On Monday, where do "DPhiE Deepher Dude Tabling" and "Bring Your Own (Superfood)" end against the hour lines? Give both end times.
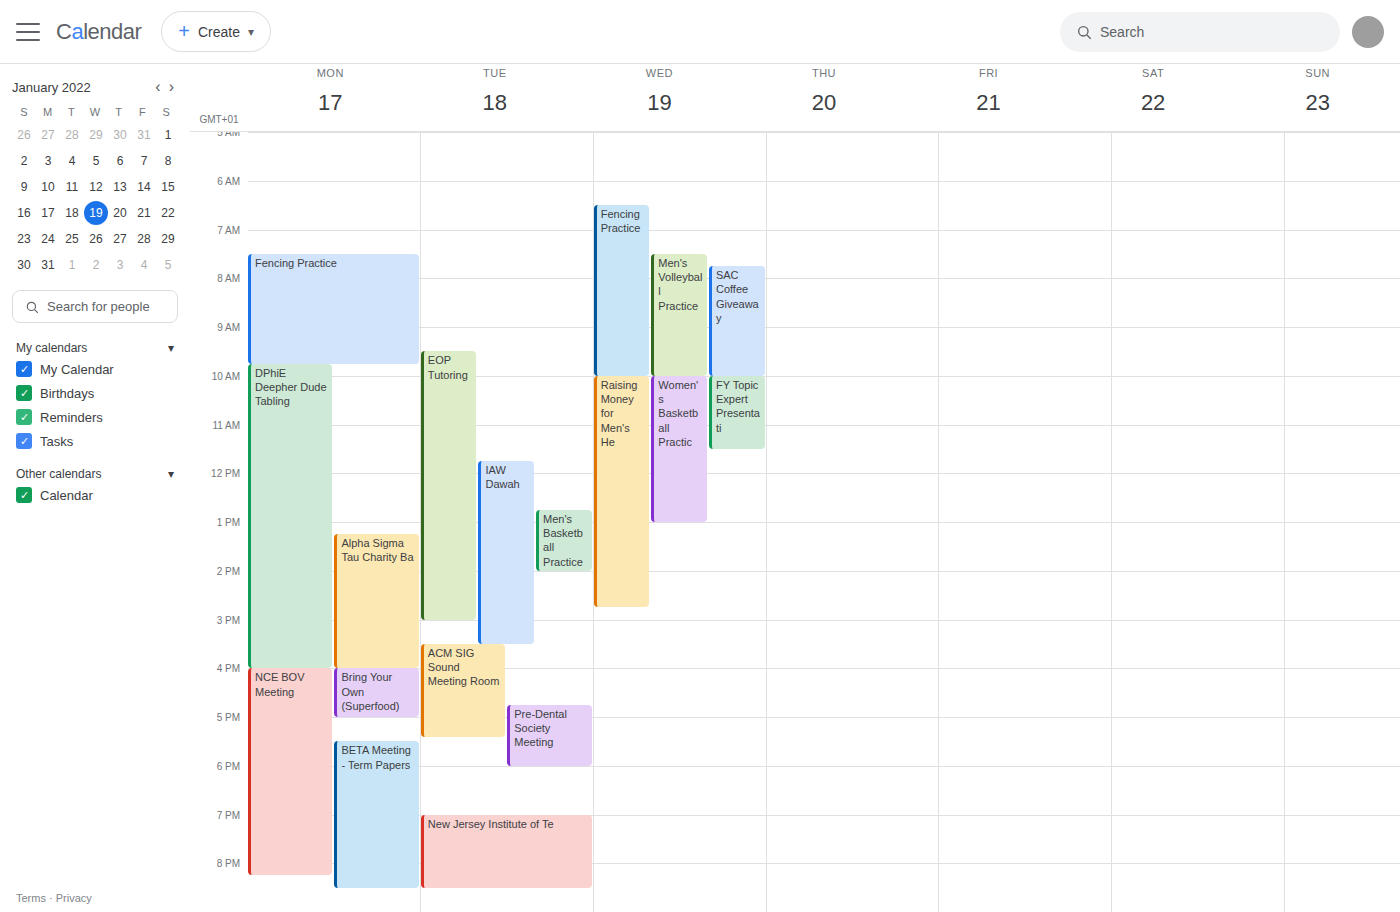
"DPhiE Deepher Dude Tabling": 4:00 PM, exactly on the 4 PM line. "Bring Your Own (Superfood)": 5:00 PM, exactly on the 5 PM line.